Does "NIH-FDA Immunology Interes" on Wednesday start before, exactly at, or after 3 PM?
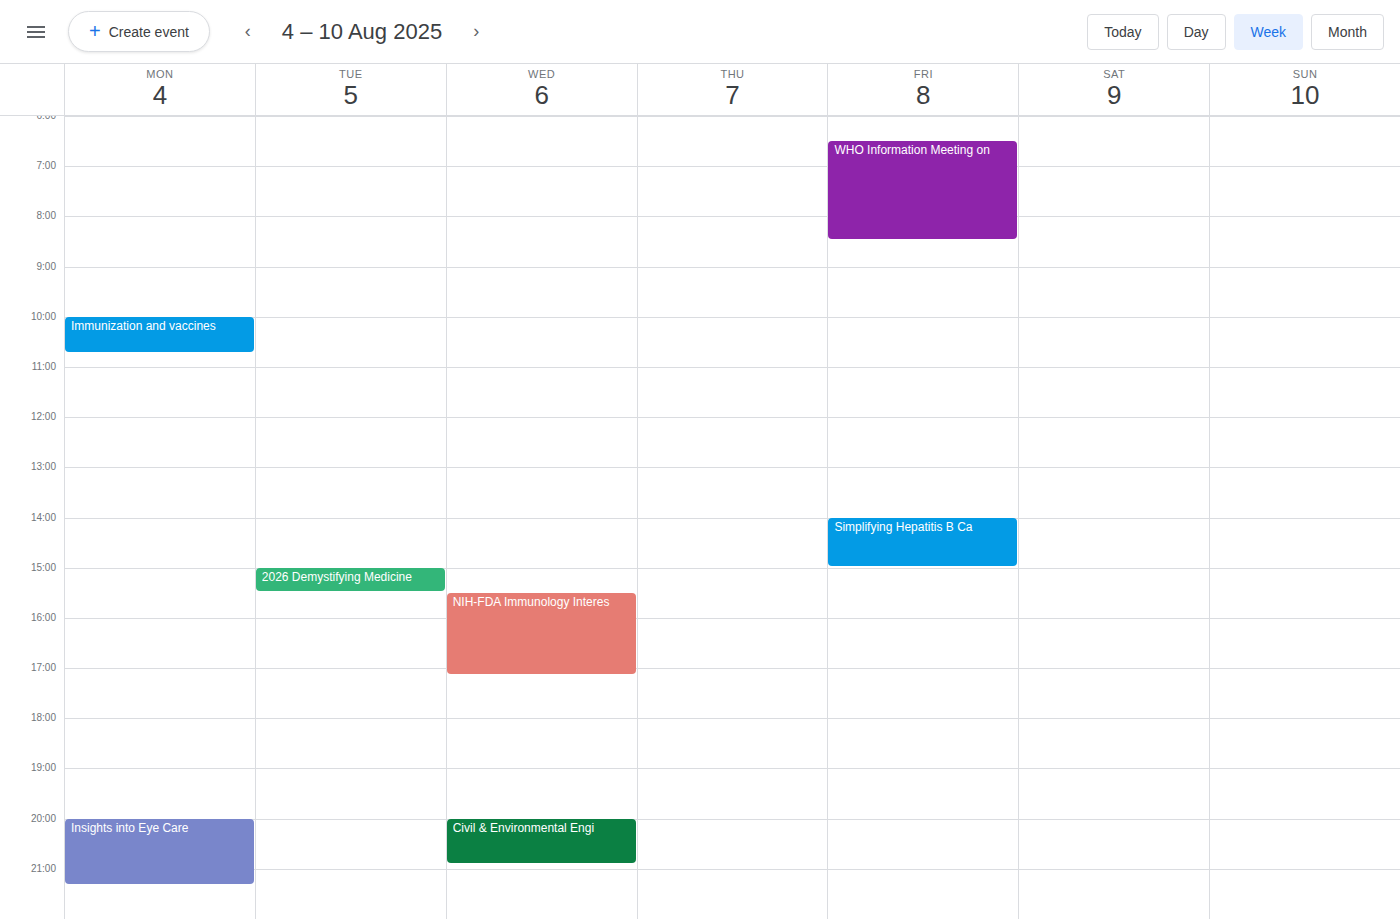
3:30 PM -- after 3 PM, 30 minutes below the 3 PM line.